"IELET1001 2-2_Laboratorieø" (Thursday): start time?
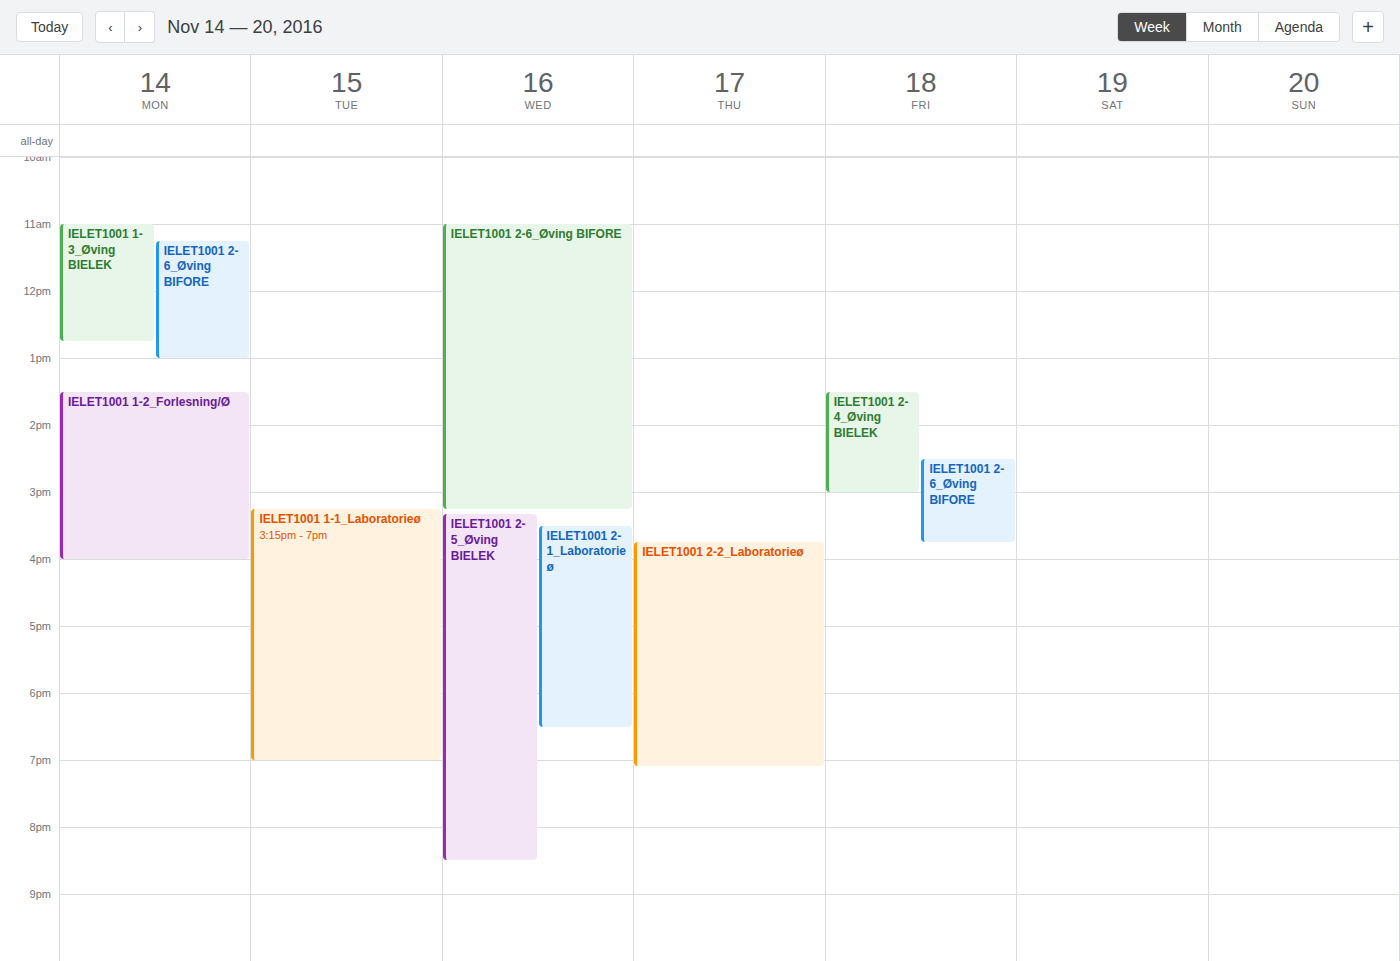
3:45 PM